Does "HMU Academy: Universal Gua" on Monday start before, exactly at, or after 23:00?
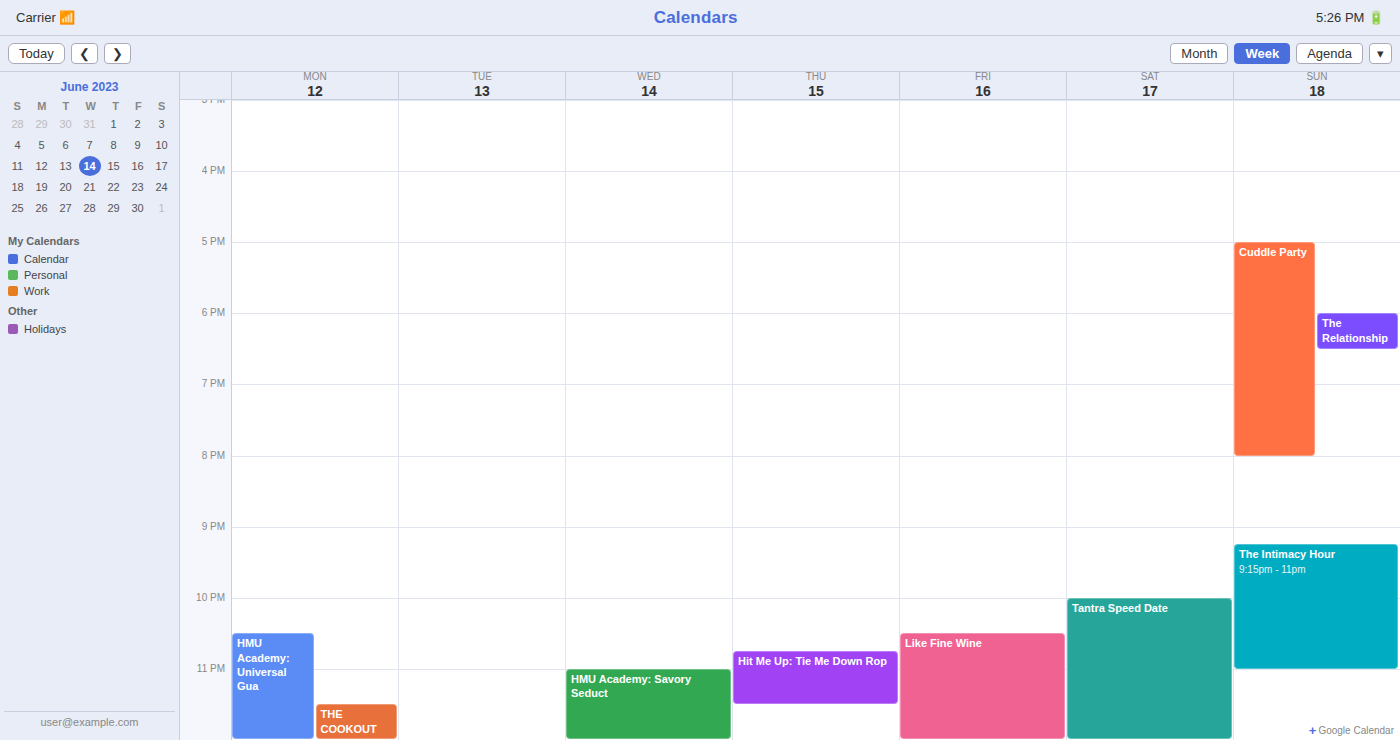
22:30 -- before 23:00, 30 minutes above the 23:00 line.